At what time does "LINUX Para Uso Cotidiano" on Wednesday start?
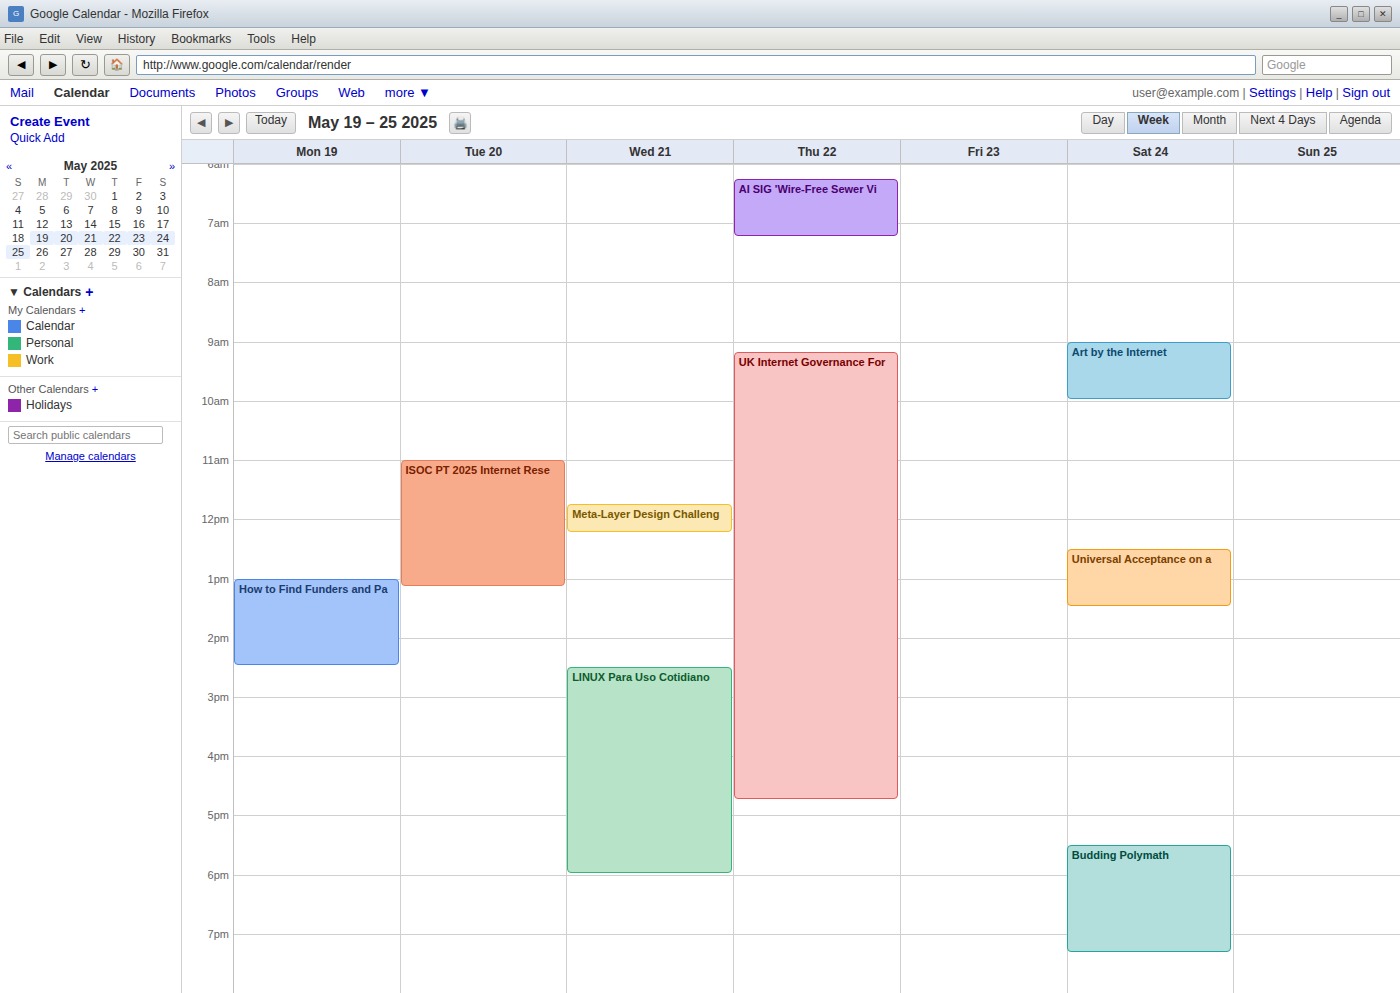
2:30 PM